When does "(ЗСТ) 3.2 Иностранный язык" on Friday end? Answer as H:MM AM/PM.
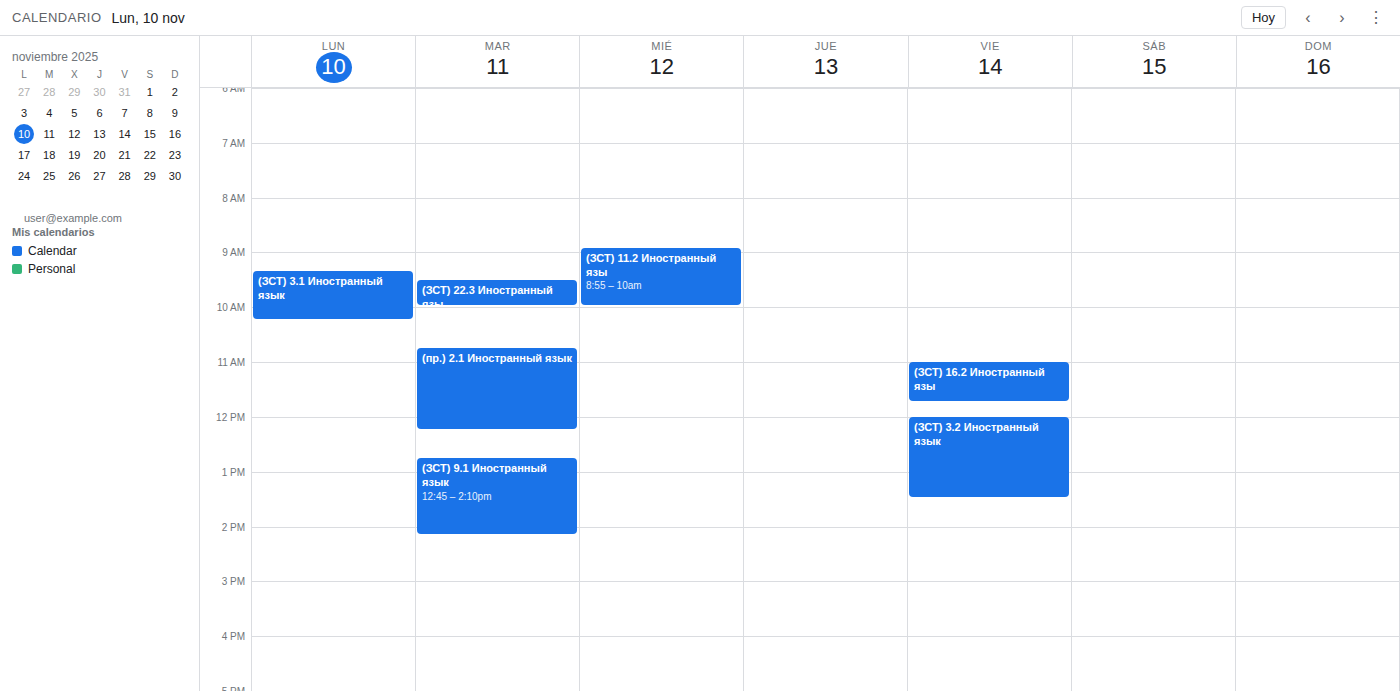
1:30 PM